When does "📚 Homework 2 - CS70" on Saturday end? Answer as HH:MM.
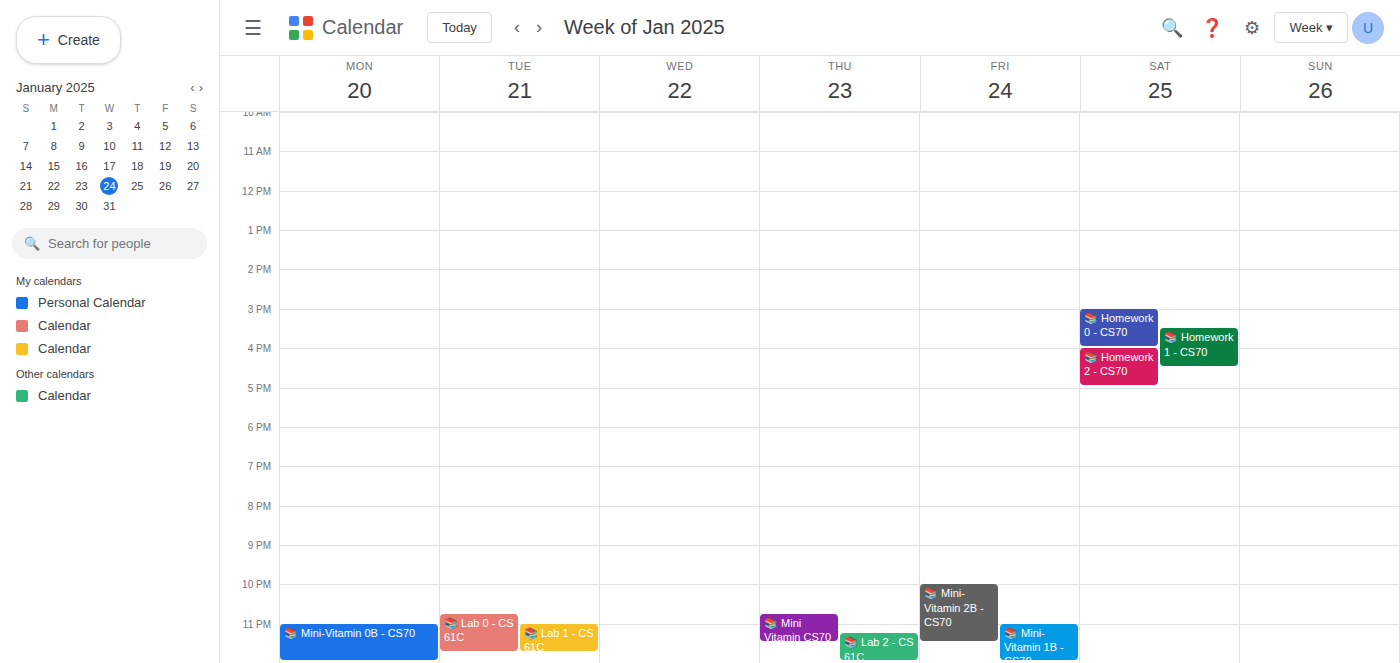
17:00